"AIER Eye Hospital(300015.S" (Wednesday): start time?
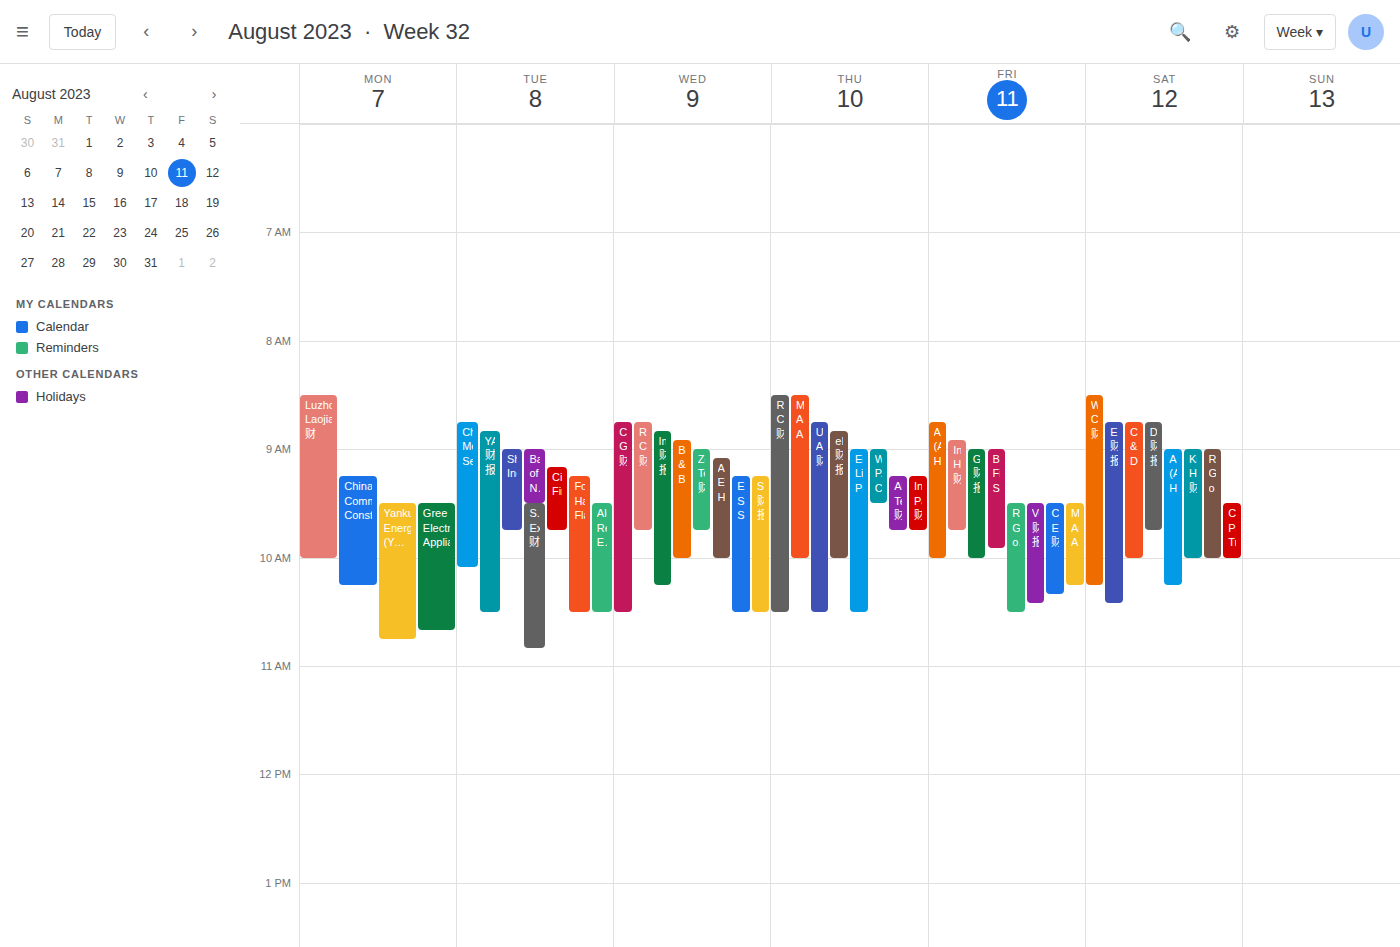
9:05 AM